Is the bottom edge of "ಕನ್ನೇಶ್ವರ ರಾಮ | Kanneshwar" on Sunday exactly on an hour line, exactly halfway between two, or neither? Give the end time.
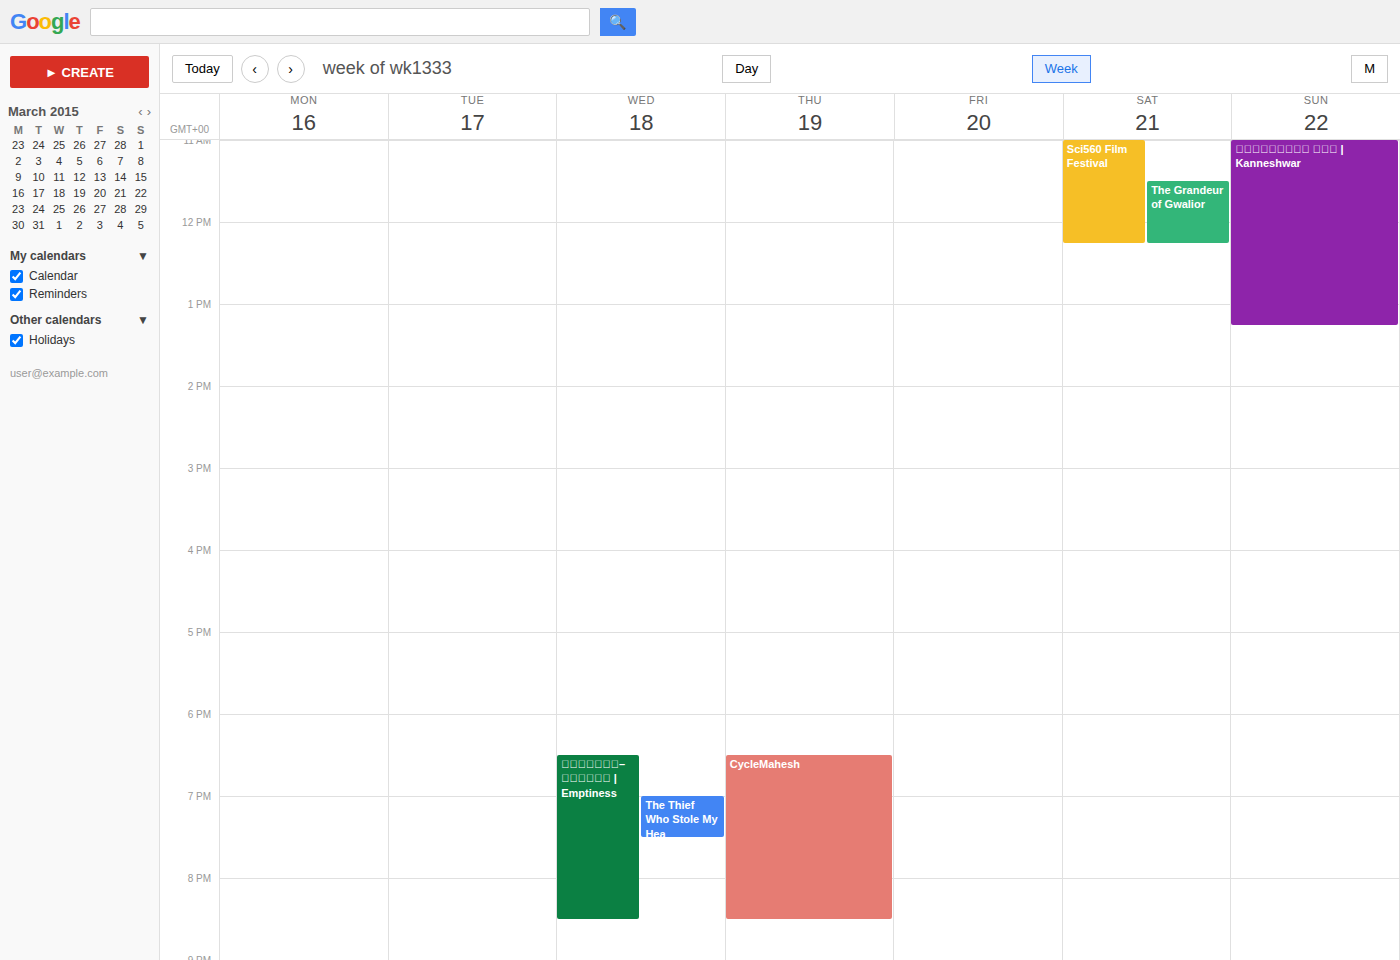
1:15 PM -- neither: a quarter of the way from the 1 PM line to the 2 PM line.